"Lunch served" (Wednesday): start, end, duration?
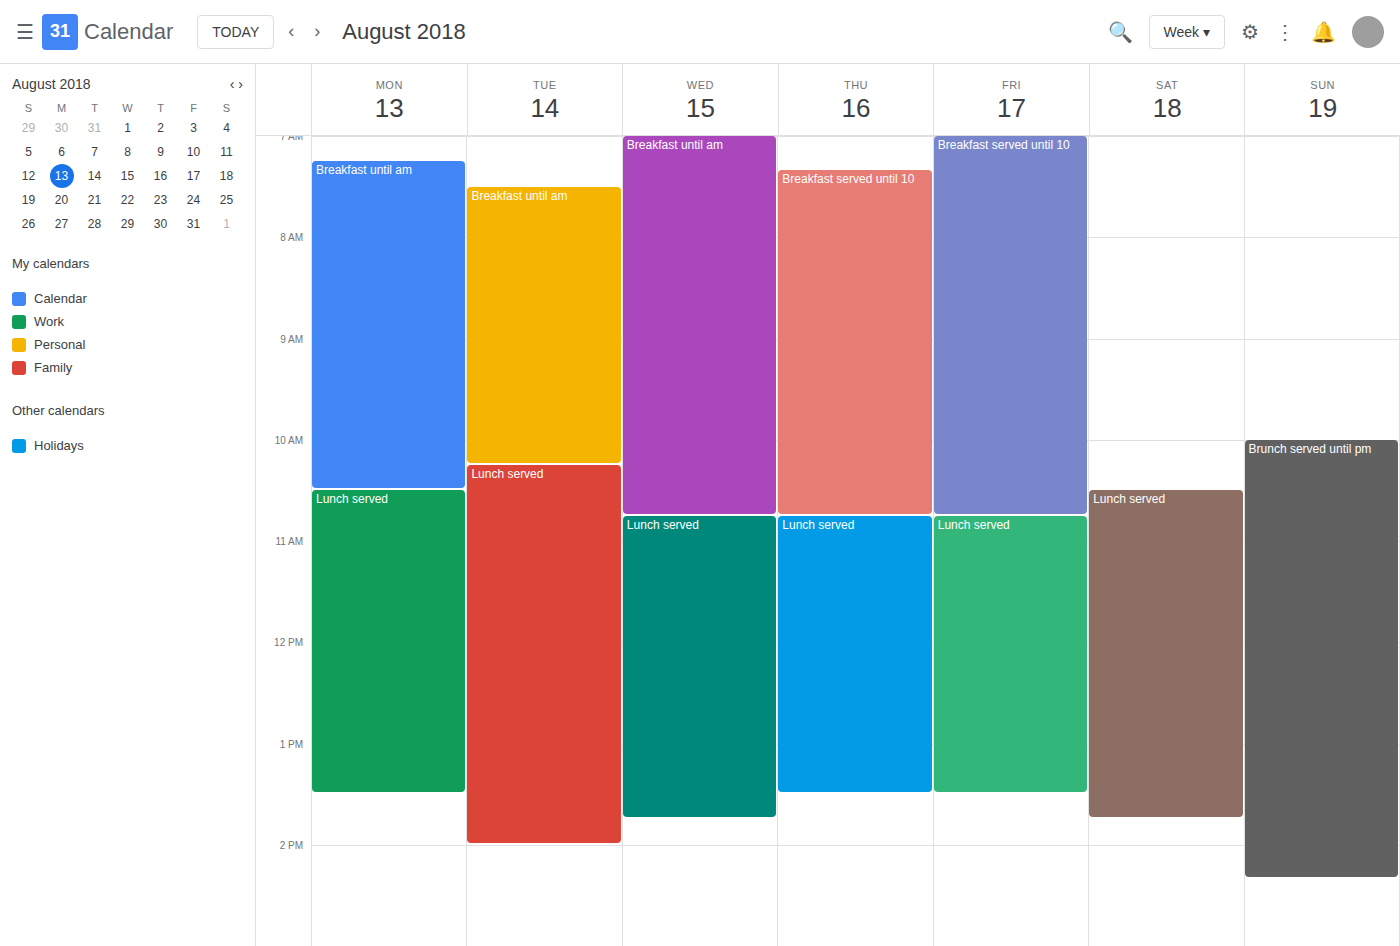
10:45 AM to 1:45 PM, 3 hours